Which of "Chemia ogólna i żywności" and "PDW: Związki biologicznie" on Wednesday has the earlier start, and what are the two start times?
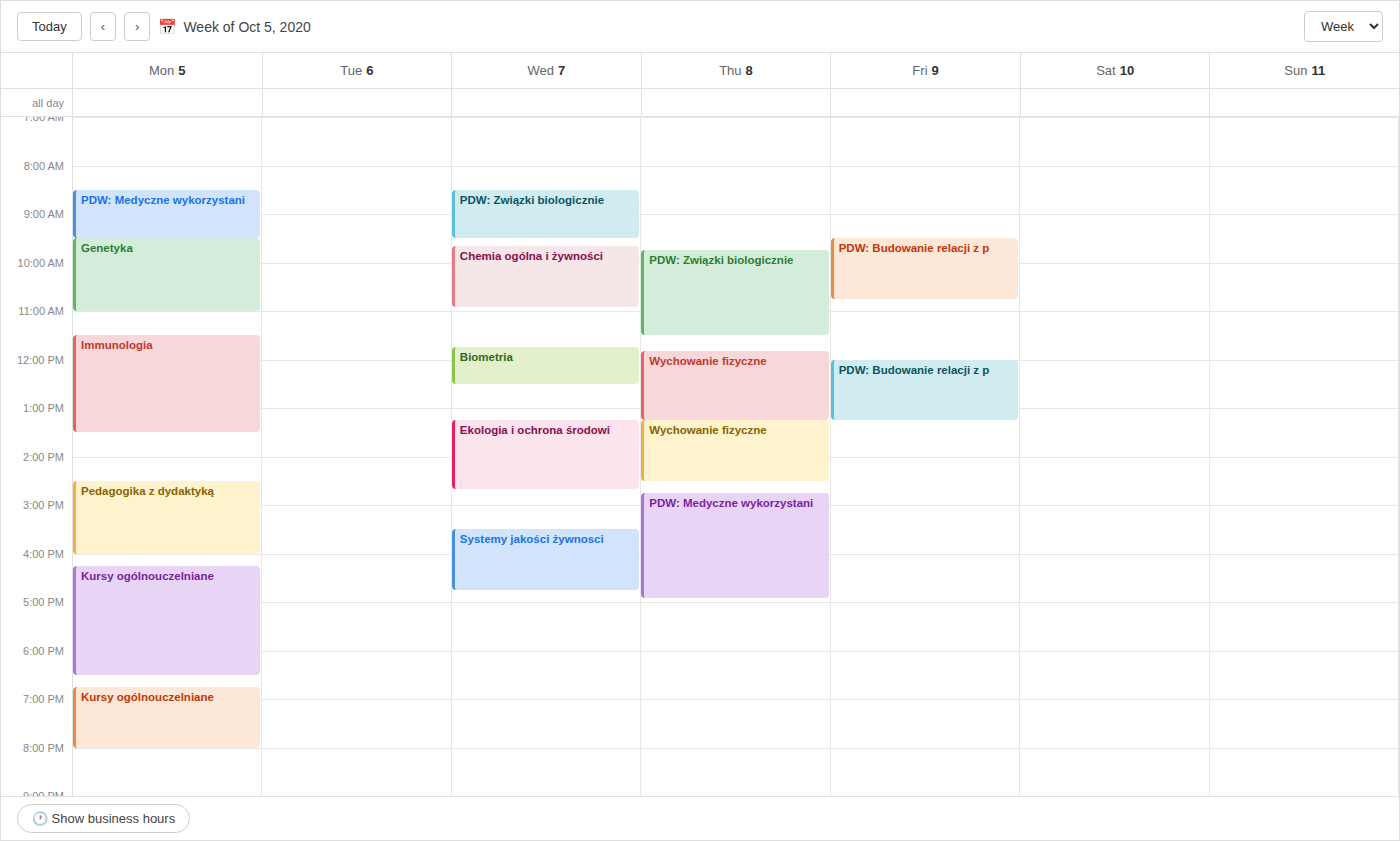
"PDW: Związki biologicznie" 8:30 AM; "Chemia ogólna i żywności" 9:40 AM.